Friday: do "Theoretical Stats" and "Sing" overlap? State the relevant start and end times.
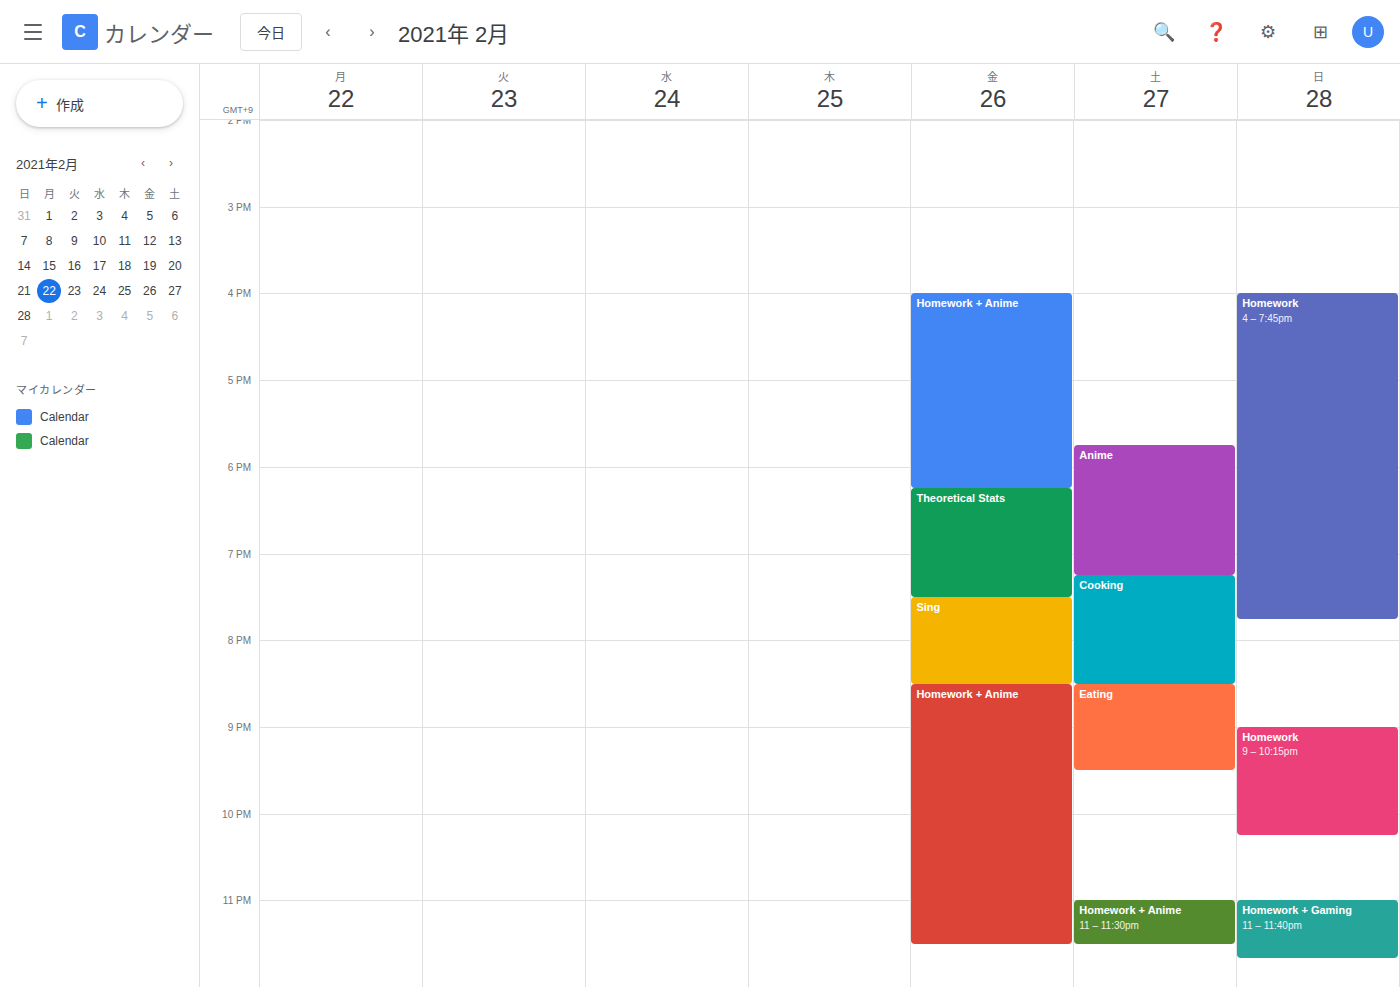
"Theoretical Stats" ends at 7:30 PM, exactly when "Sing" starts -- they touch but do not overlap.